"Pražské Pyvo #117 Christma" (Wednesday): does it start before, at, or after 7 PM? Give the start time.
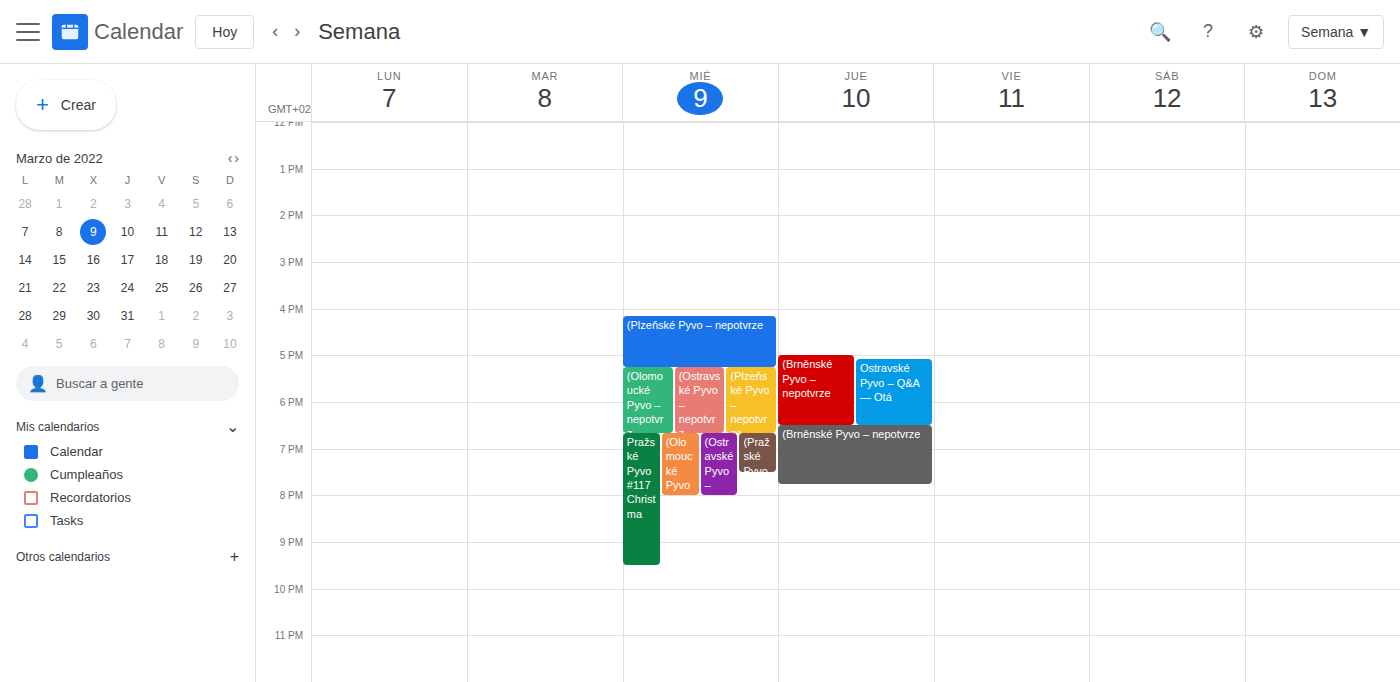
6:40 PM -- before 7 PM, 20 minutes above the 7 PM line.